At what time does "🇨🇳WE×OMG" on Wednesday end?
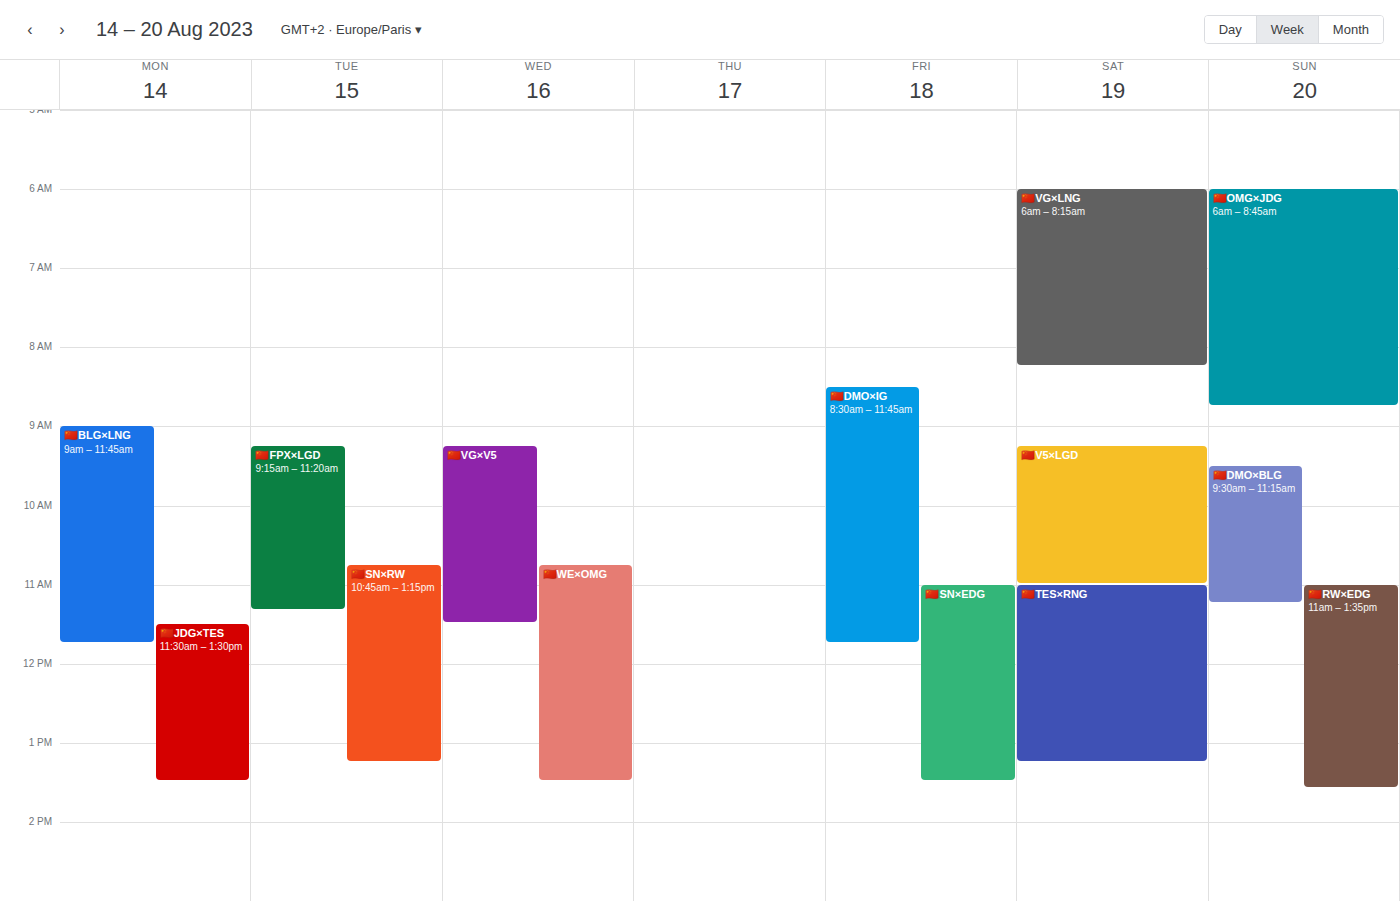
1:30 PM